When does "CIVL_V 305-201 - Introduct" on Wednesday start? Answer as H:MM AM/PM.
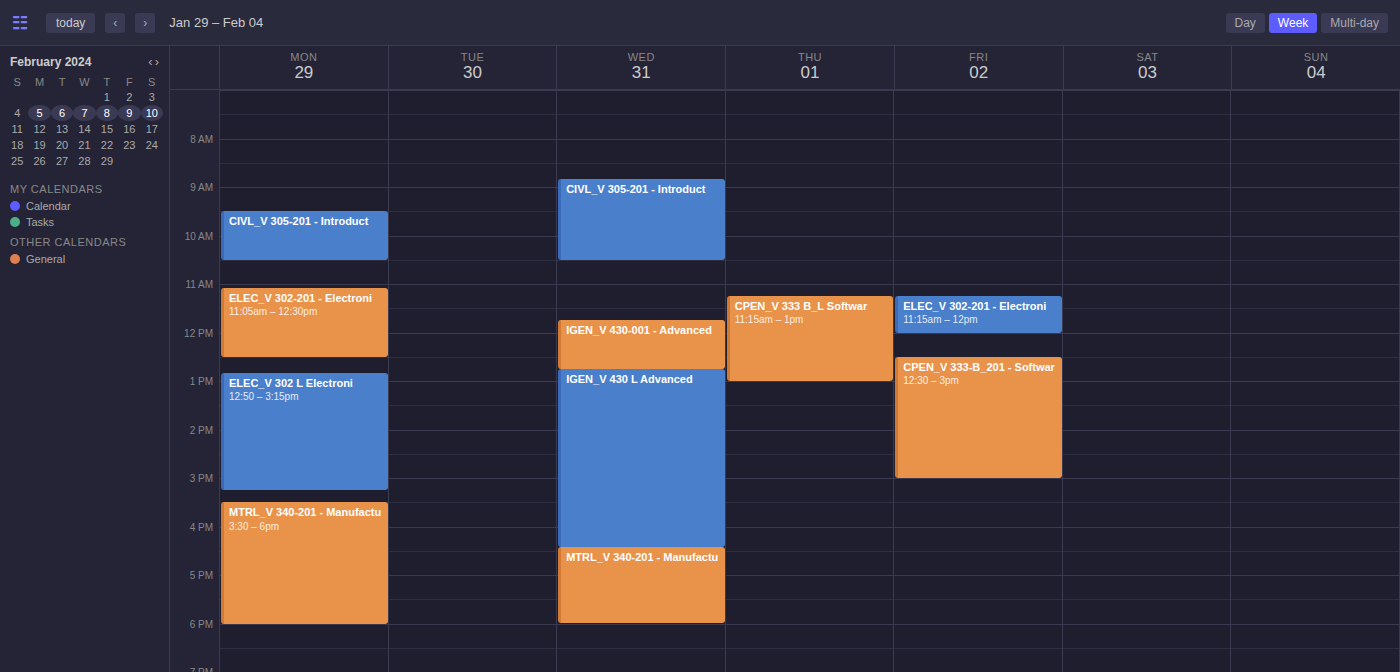
8:50 AM